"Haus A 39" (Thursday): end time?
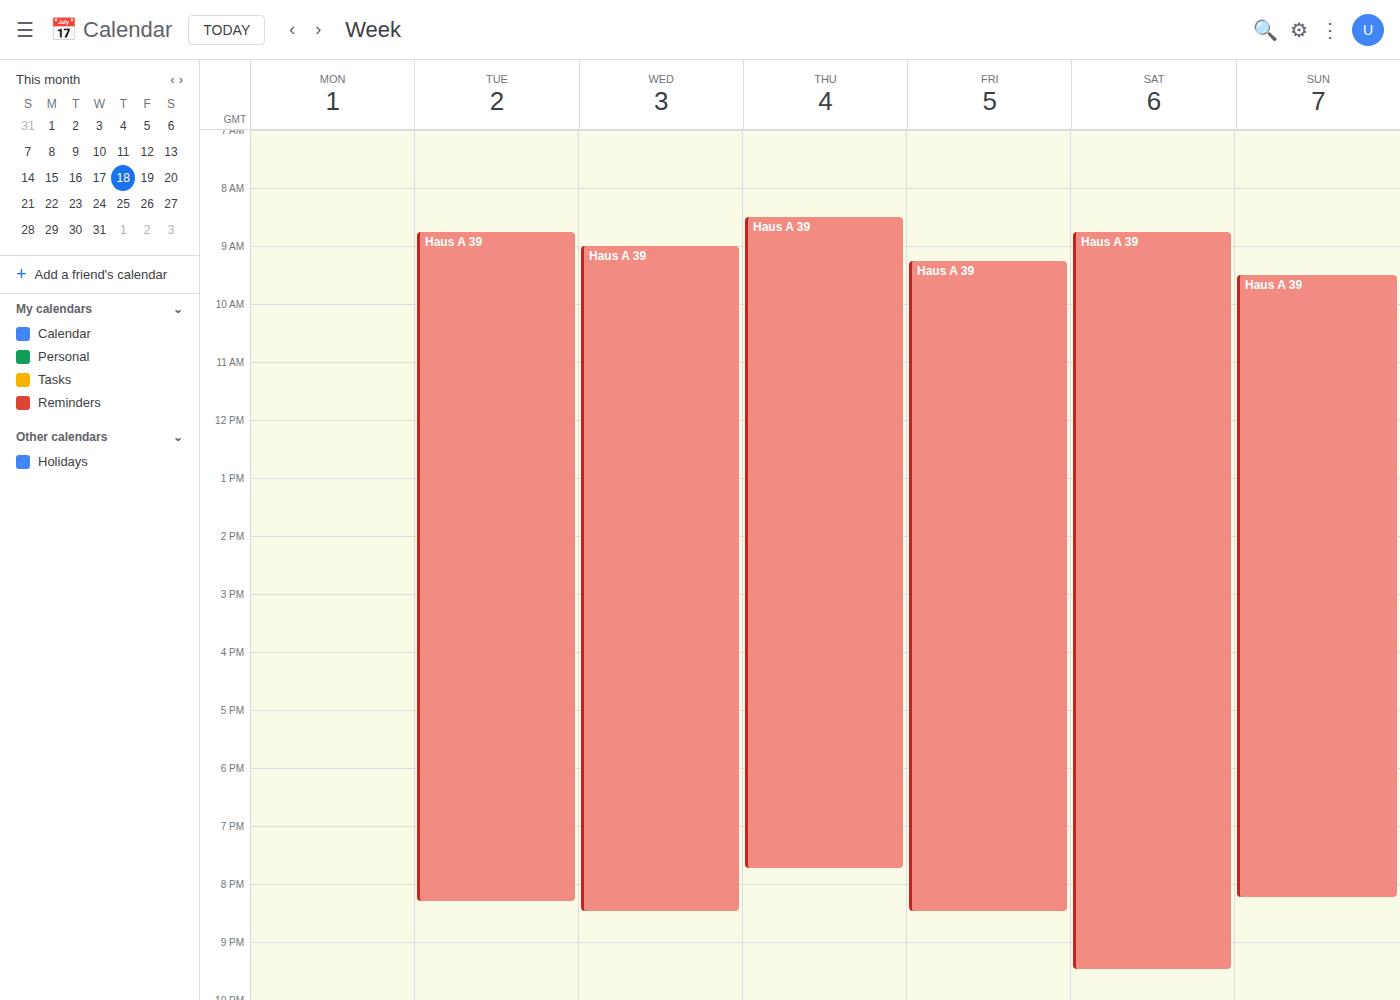
7:45 PM